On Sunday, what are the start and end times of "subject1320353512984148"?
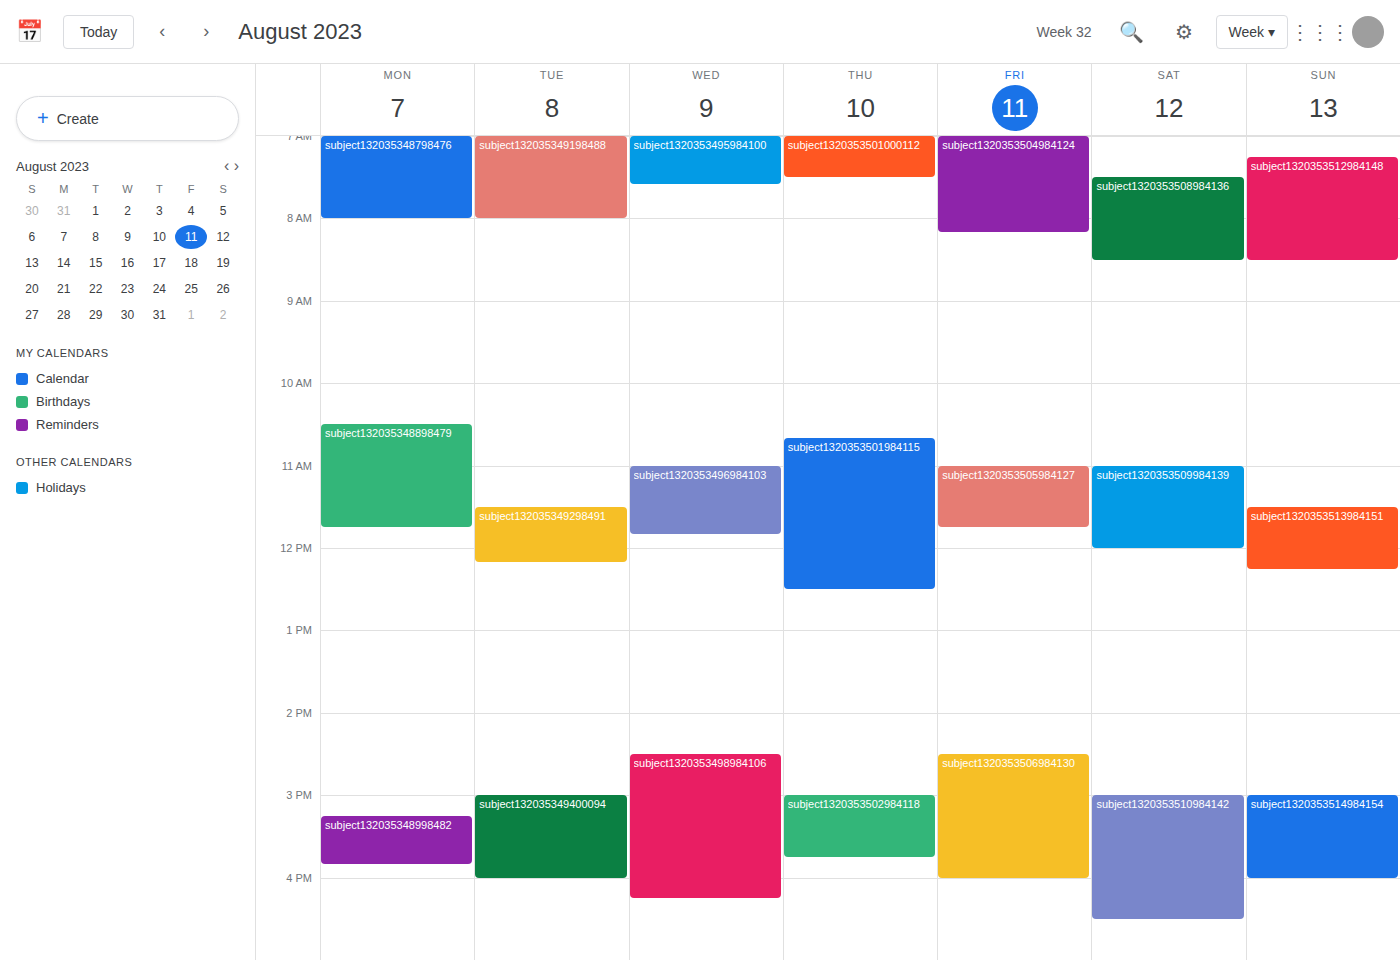
7:15 AM to 8:30 AM